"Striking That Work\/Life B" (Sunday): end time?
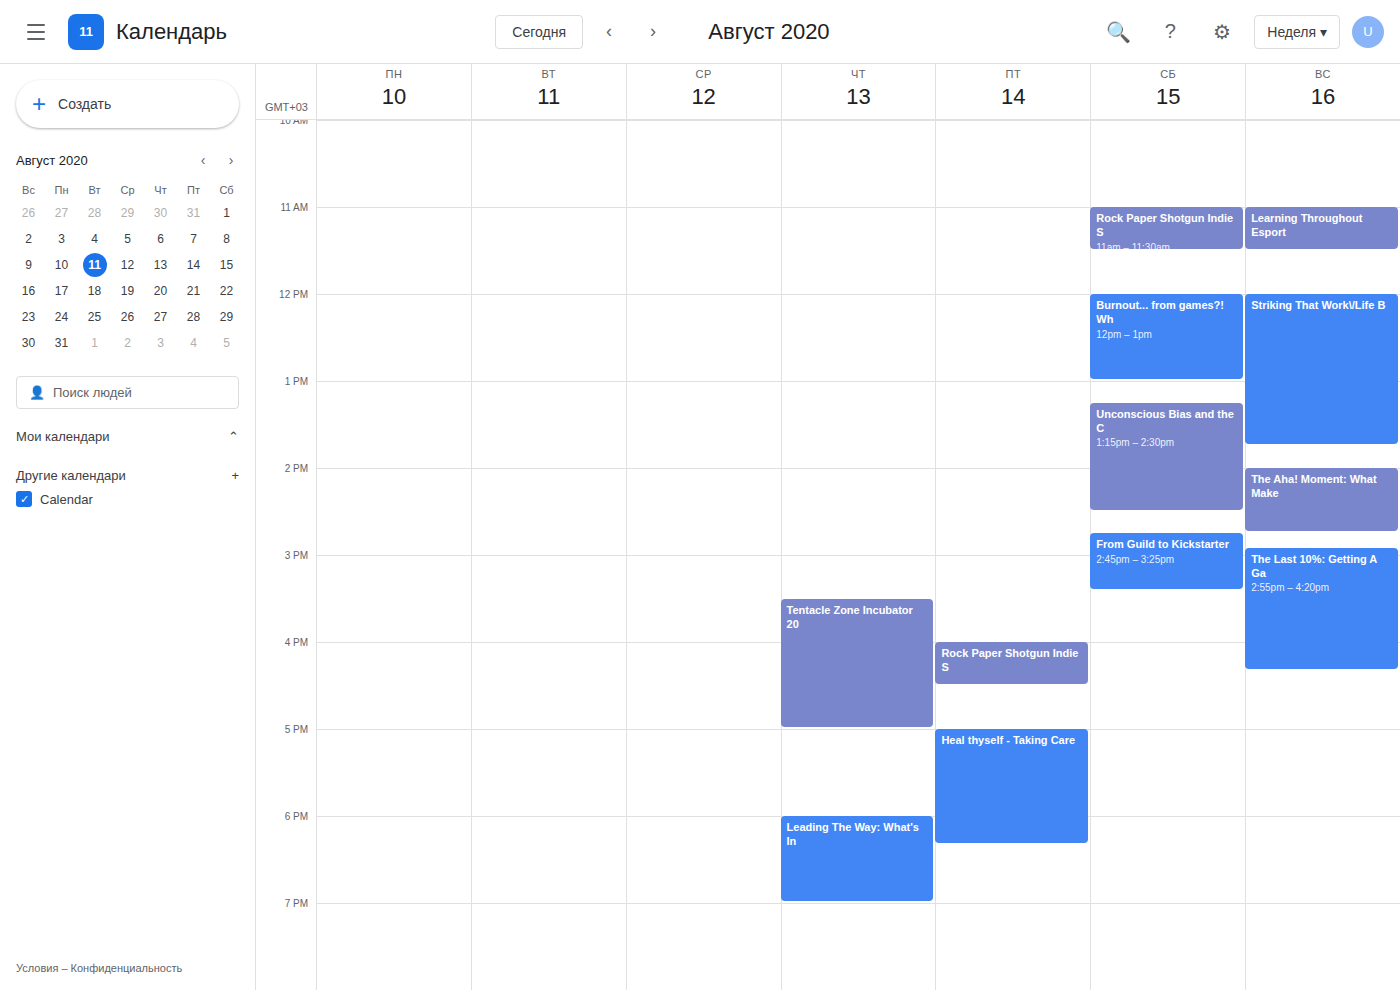
13:45